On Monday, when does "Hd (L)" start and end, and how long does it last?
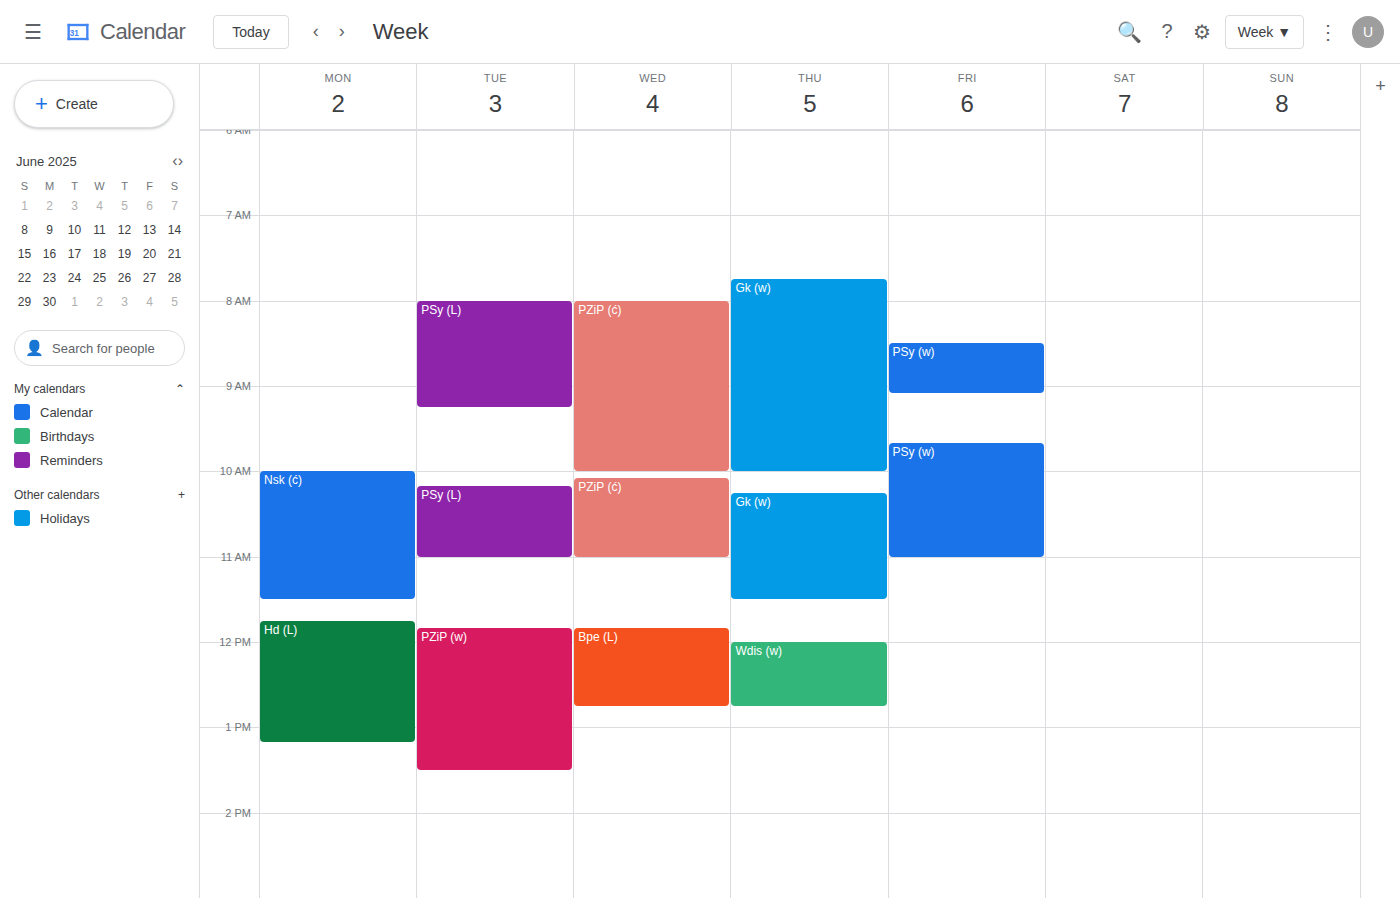
11:45 AM to 1:10 PM, 1 hour 25 minutes